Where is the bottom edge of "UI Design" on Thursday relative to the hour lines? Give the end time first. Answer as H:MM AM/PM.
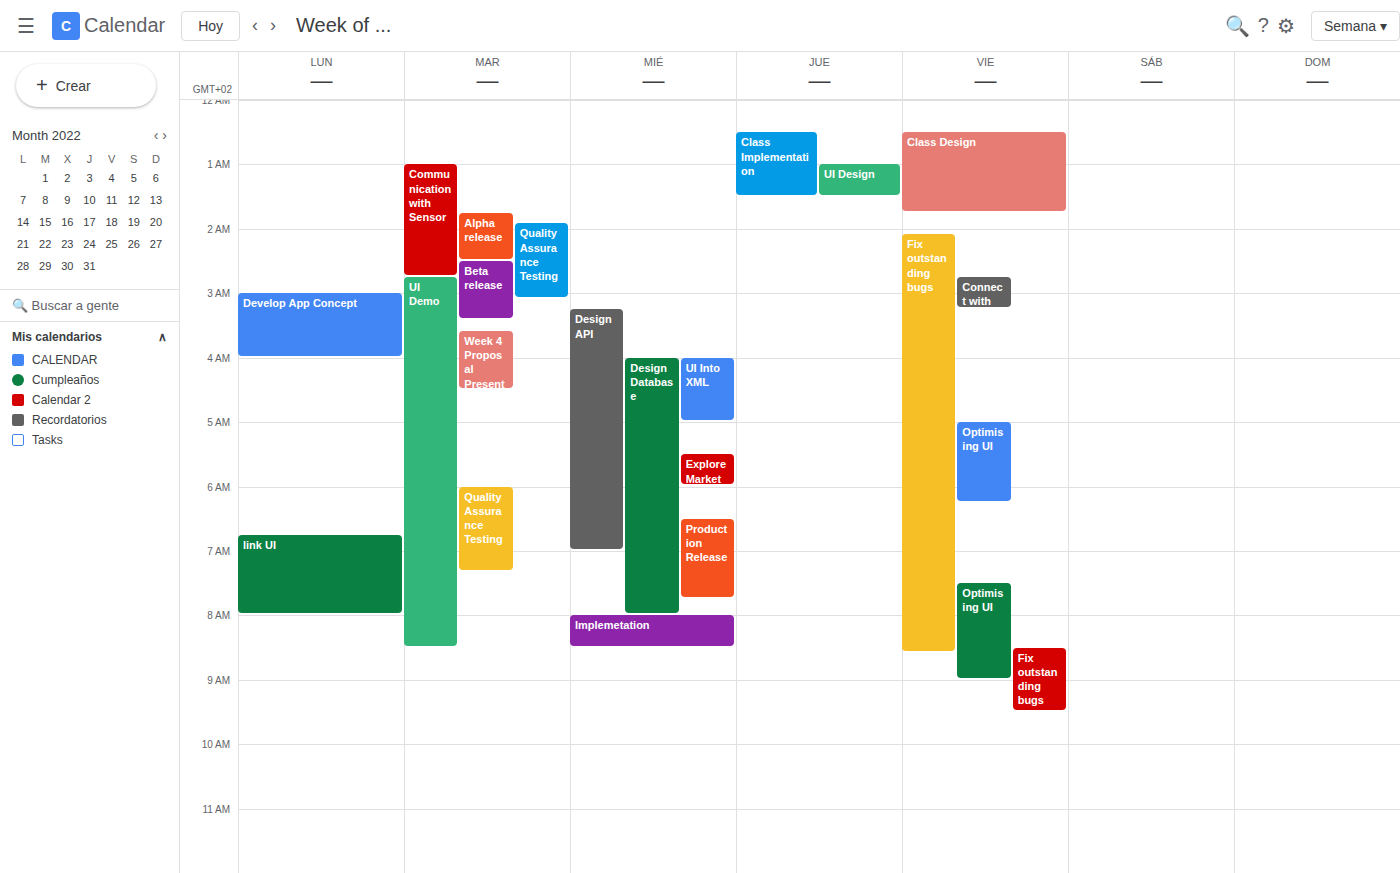
1:30 AM -- halfway between the 1 AM and 2 AM lines.